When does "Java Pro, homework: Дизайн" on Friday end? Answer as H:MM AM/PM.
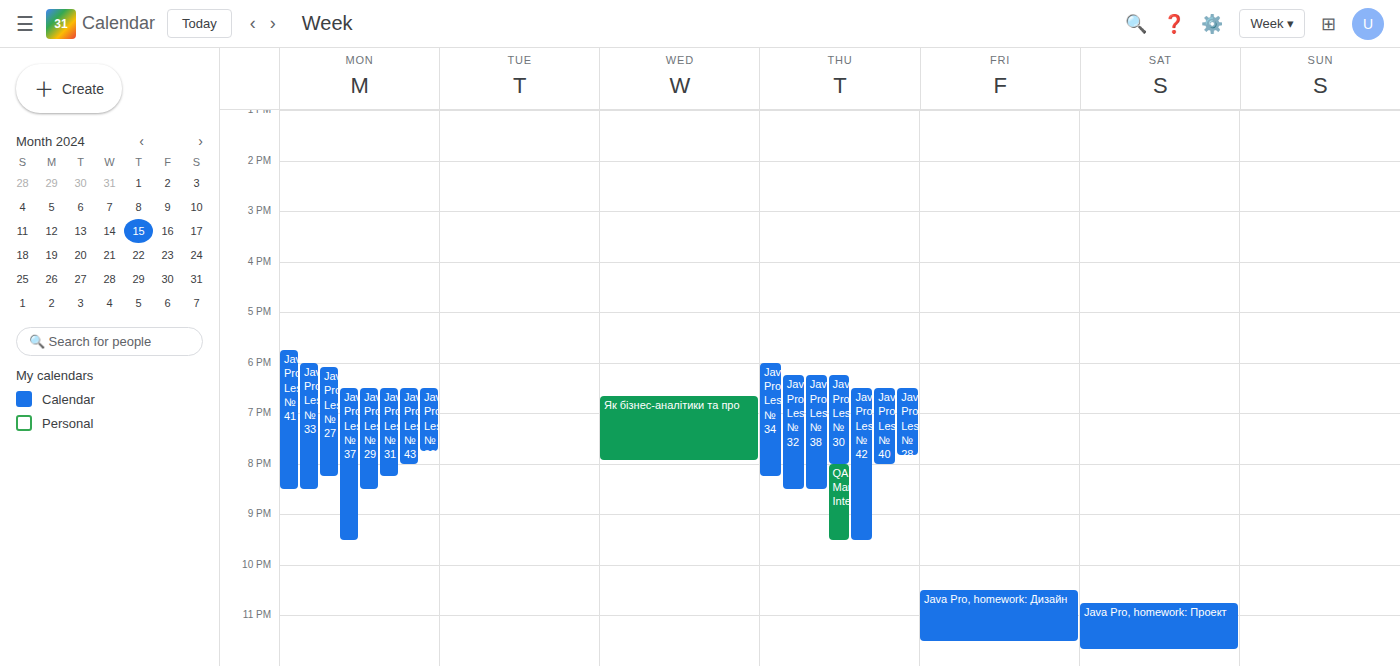
11:30 PM